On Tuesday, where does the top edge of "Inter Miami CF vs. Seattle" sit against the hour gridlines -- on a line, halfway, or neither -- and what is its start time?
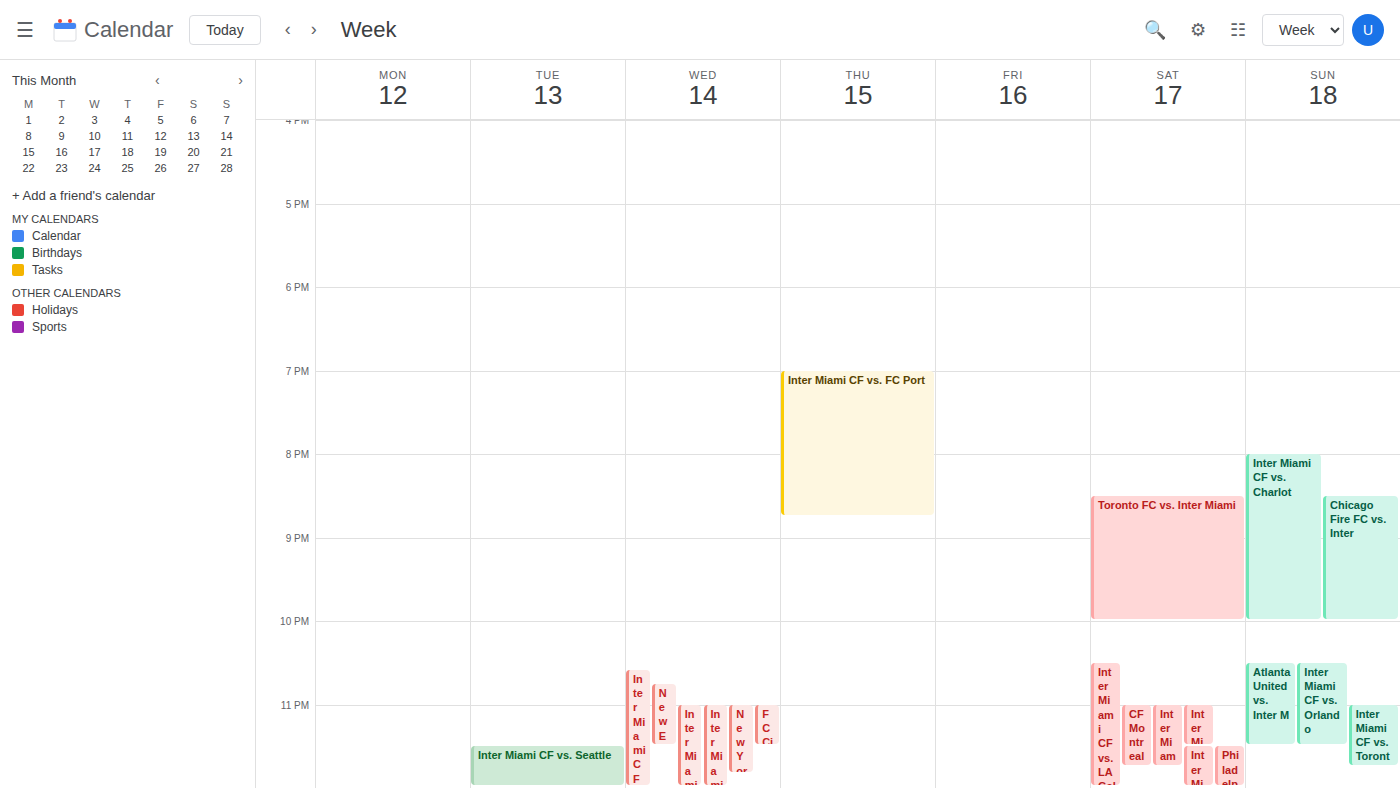
11:30 PM -- halfway between the 11 PM and 12 AM lines.